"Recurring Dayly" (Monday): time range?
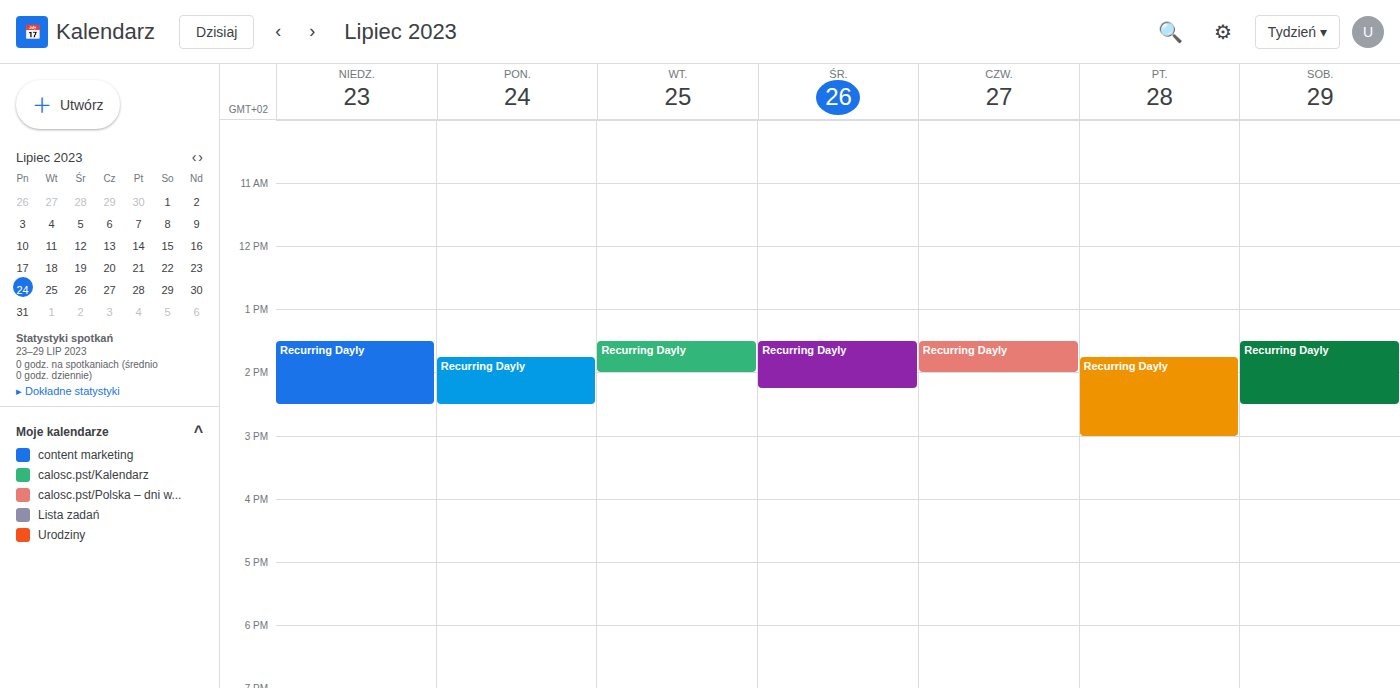
1:45 PM to 2:30 PM